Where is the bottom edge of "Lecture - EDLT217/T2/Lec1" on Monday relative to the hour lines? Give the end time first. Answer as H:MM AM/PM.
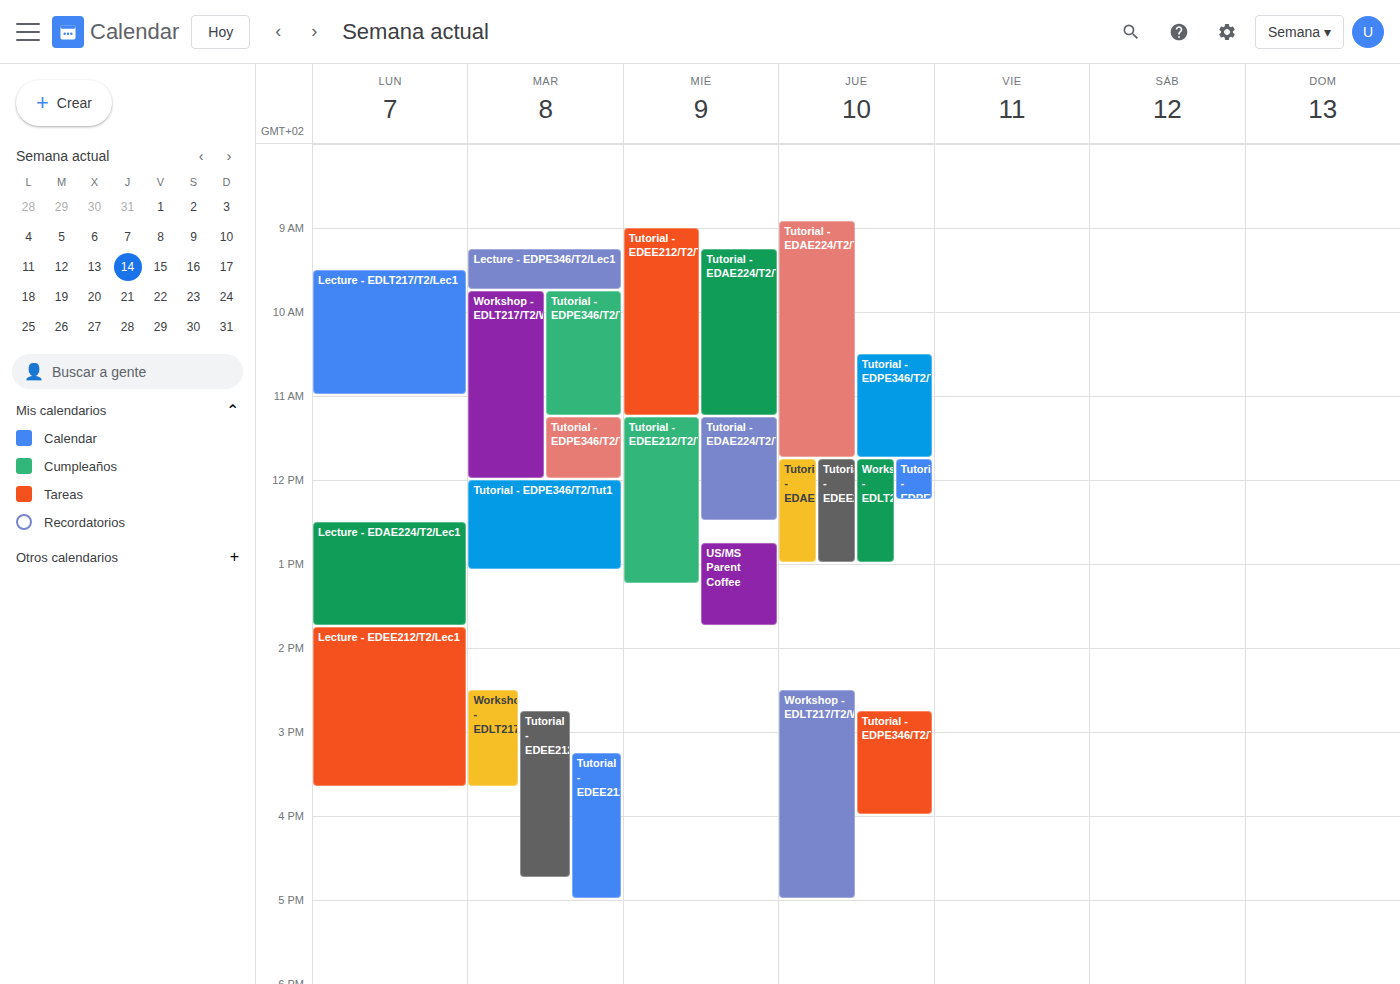
11:00 AM -- exactly on the 11 AM line.